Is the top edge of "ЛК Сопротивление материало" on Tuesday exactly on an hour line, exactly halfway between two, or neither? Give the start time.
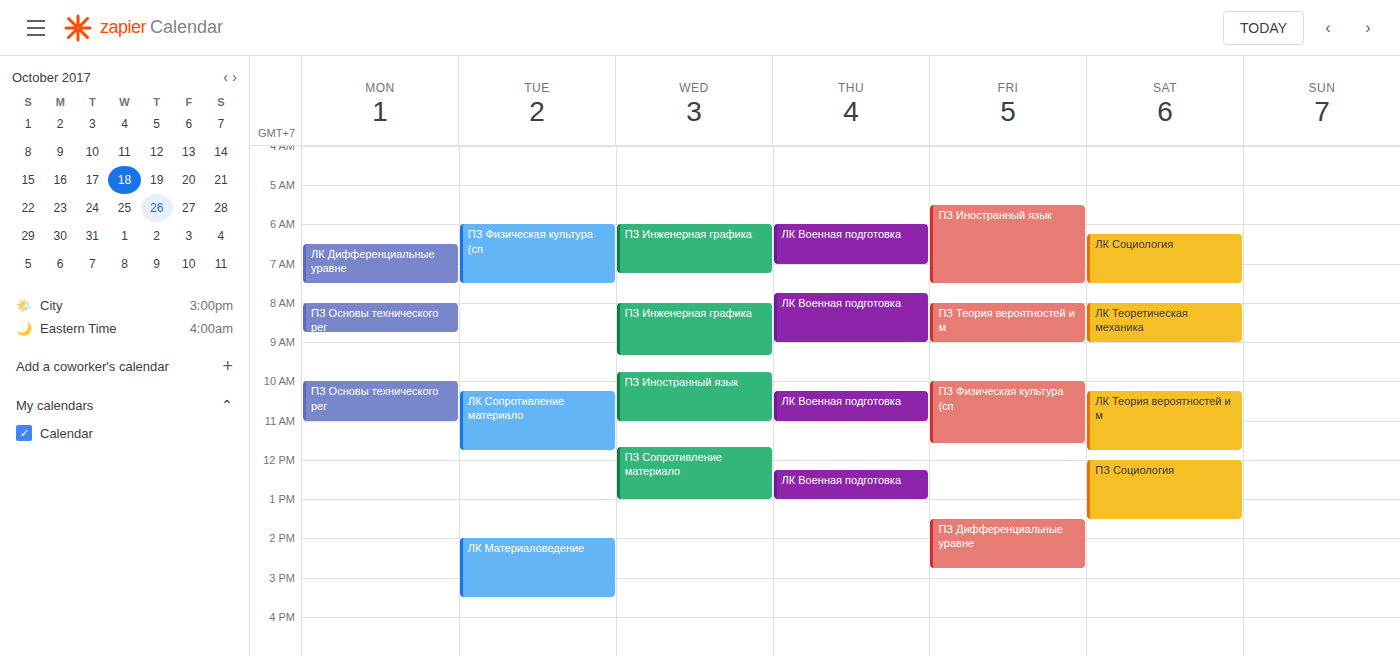
10:15 -- neither: a quarter of the way from the 10:00 line to the 11:00 line.